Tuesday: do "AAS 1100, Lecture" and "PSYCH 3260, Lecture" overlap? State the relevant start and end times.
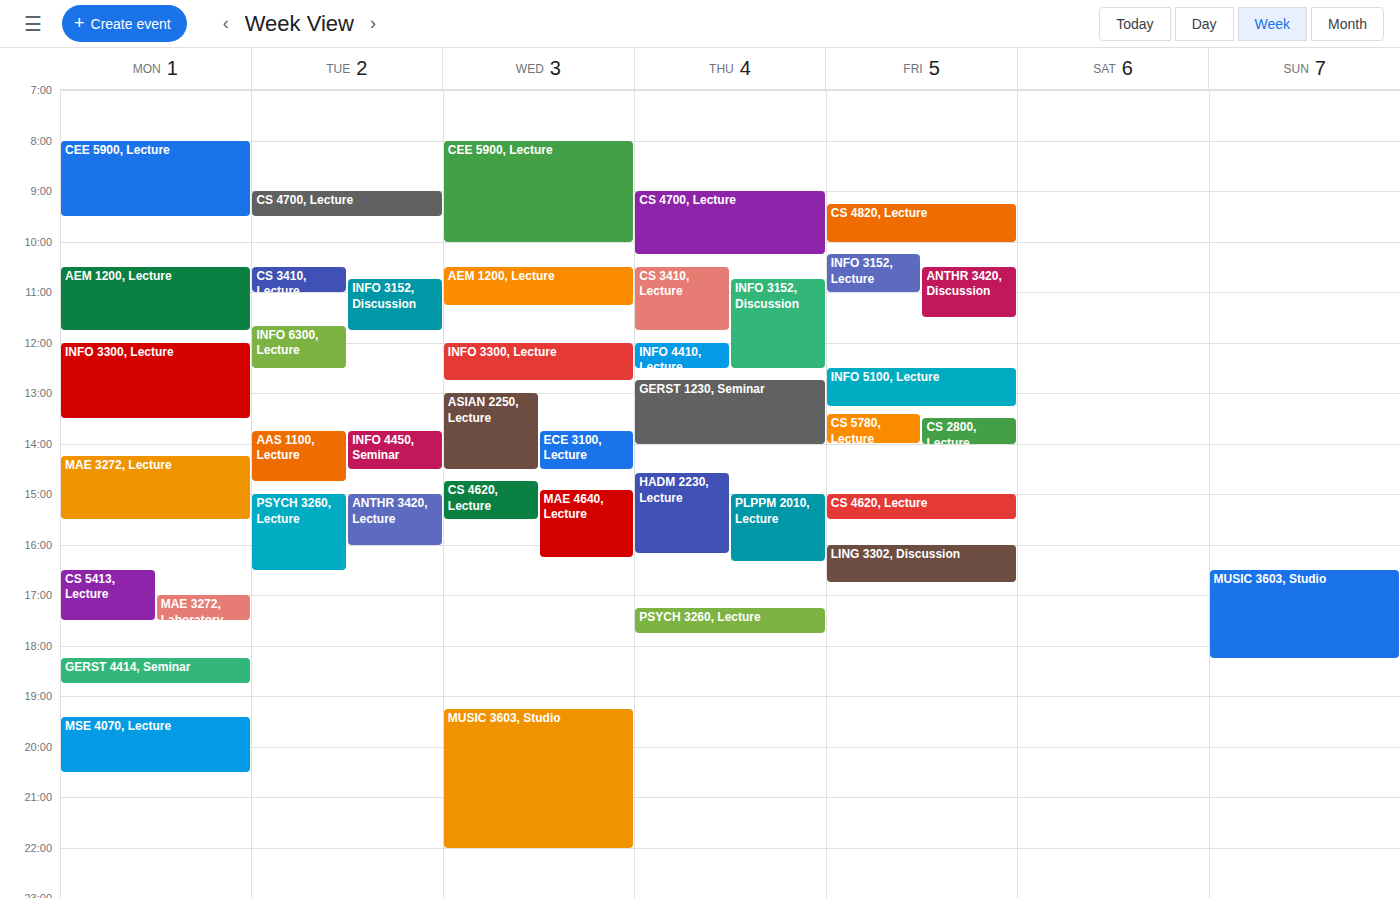
"AAS 1100, Lecture" ends at 2:45 PM and "PSYCH 3260, Lecture" starts at 3:00 PM -- no overlap.